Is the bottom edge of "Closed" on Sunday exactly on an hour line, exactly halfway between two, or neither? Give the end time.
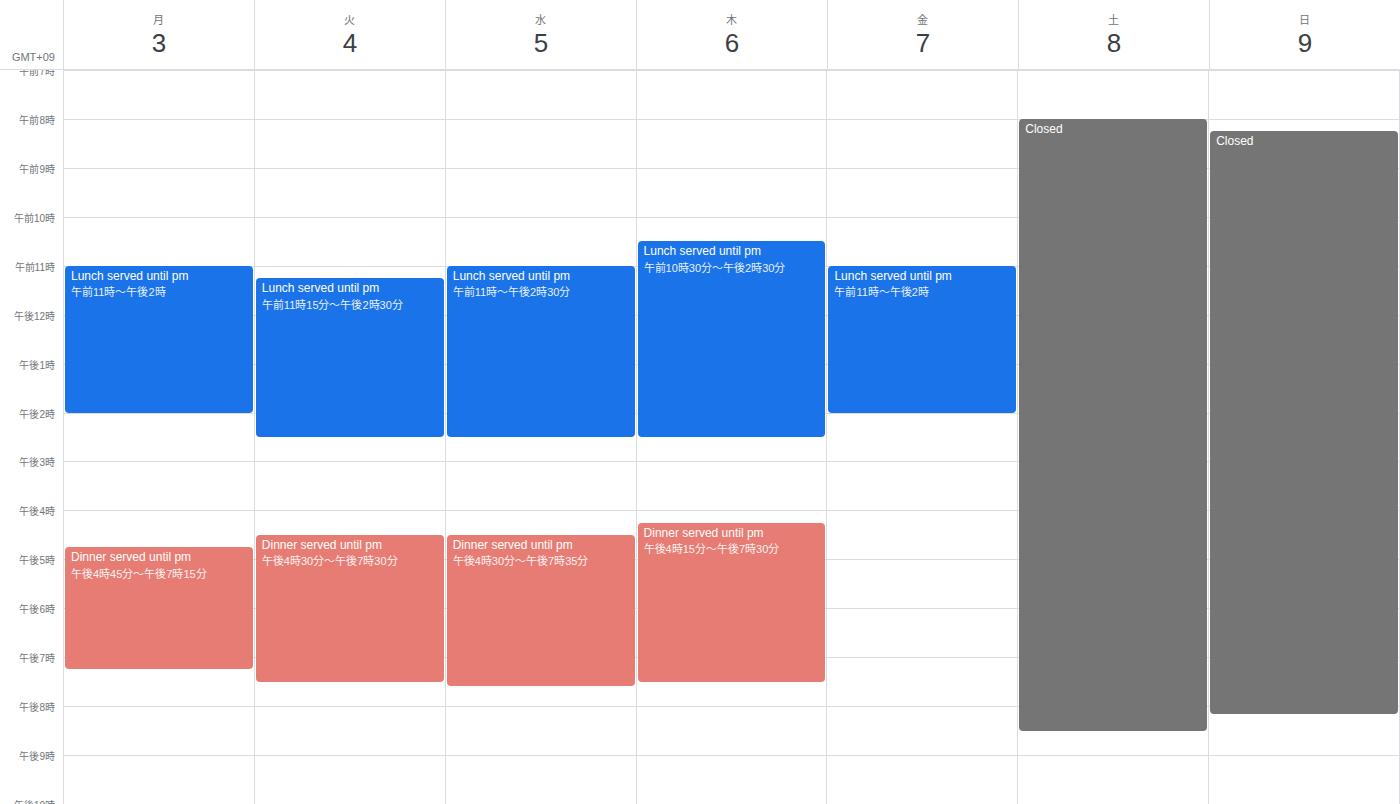
8:10 PM -- neither: 10 minutes below the 8 PM line and 50 minutes above the 9 PM line.